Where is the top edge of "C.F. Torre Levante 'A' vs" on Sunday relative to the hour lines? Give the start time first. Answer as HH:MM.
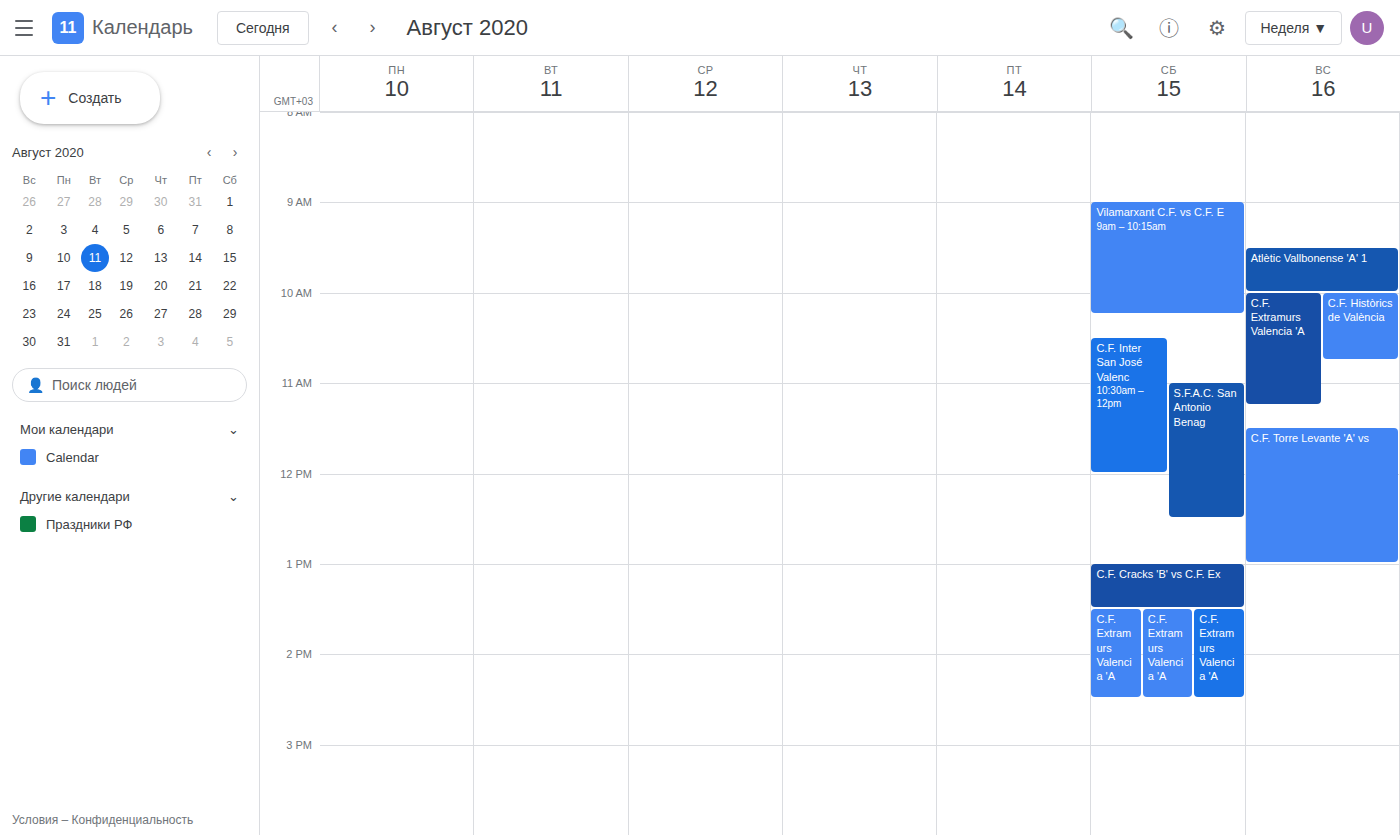
11:30 -- halfway between the 11:00 and 12:00 lines.